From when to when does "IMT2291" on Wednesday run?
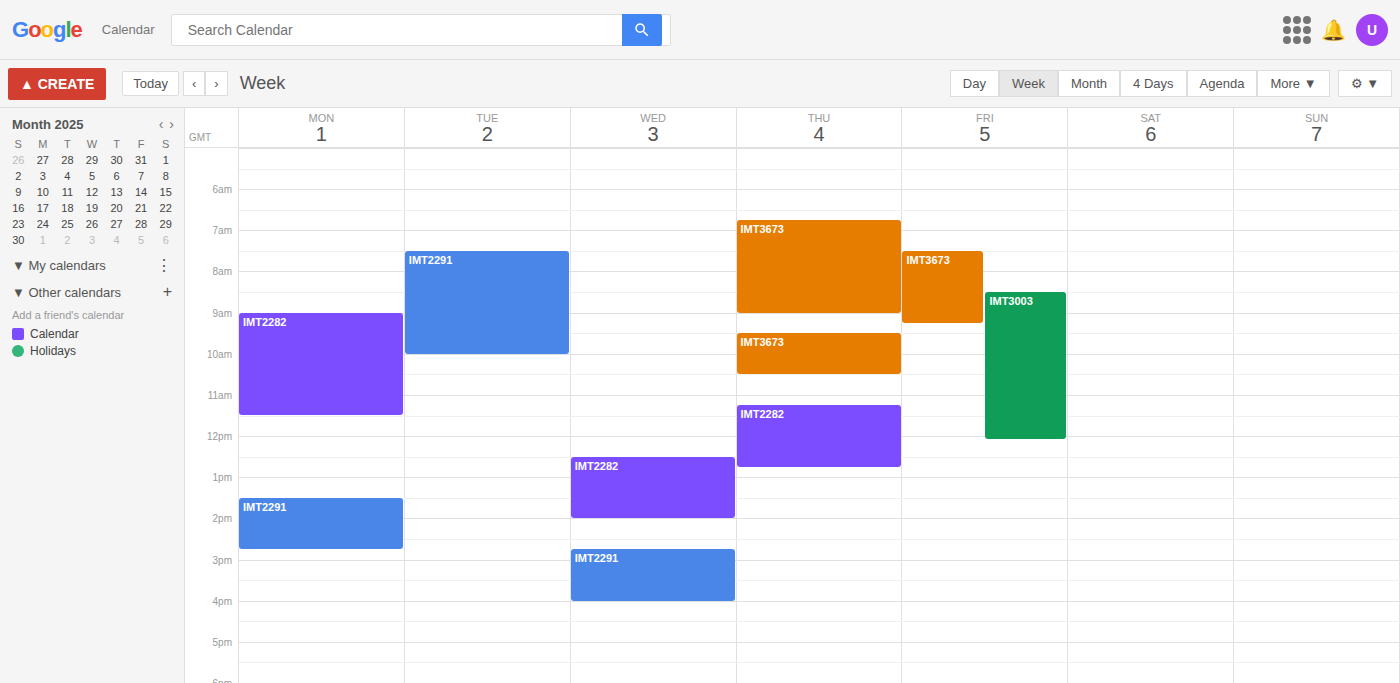
2:45 PM to 4:00 PM